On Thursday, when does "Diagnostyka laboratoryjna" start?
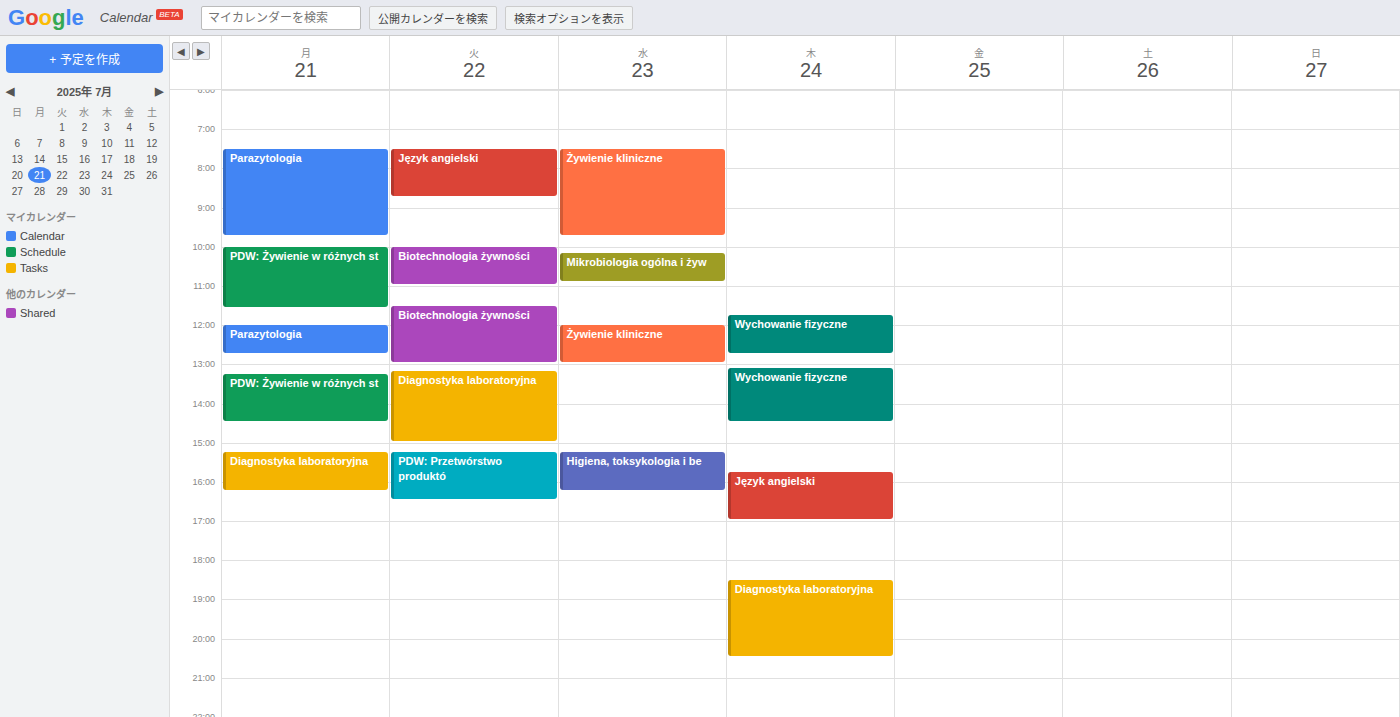
6:30 PM